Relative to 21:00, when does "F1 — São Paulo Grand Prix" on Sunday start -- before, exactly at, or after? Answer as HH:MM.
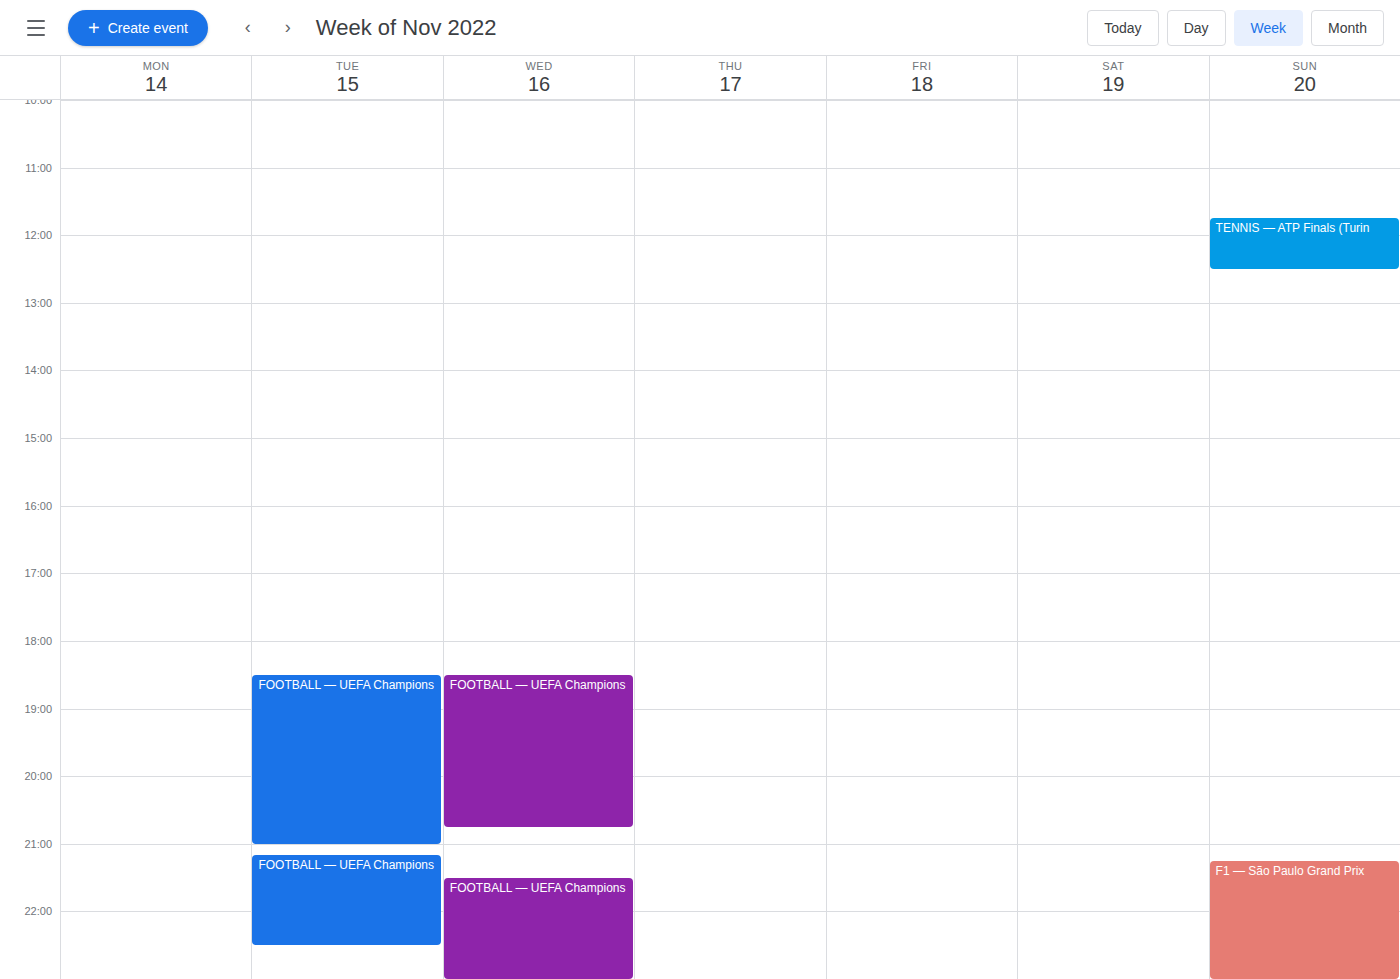
21:15 -- after 21:00, 15 minutes below the 21:00 line.